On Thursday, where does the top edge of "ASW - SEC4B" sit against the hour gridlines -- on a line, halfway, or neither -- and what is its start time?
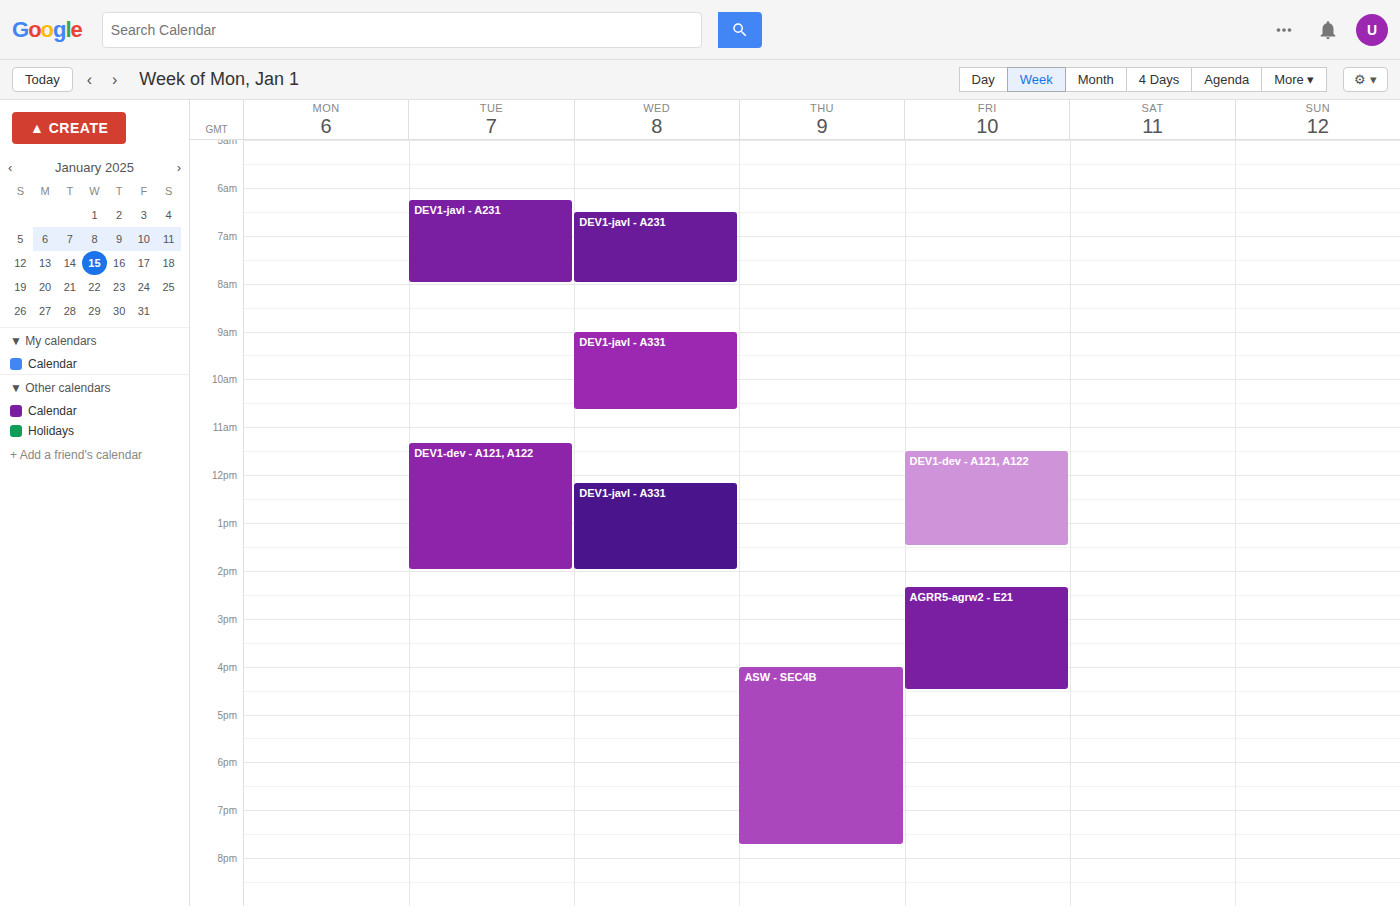
4:00 PM -- exactly on the 4 PM line.